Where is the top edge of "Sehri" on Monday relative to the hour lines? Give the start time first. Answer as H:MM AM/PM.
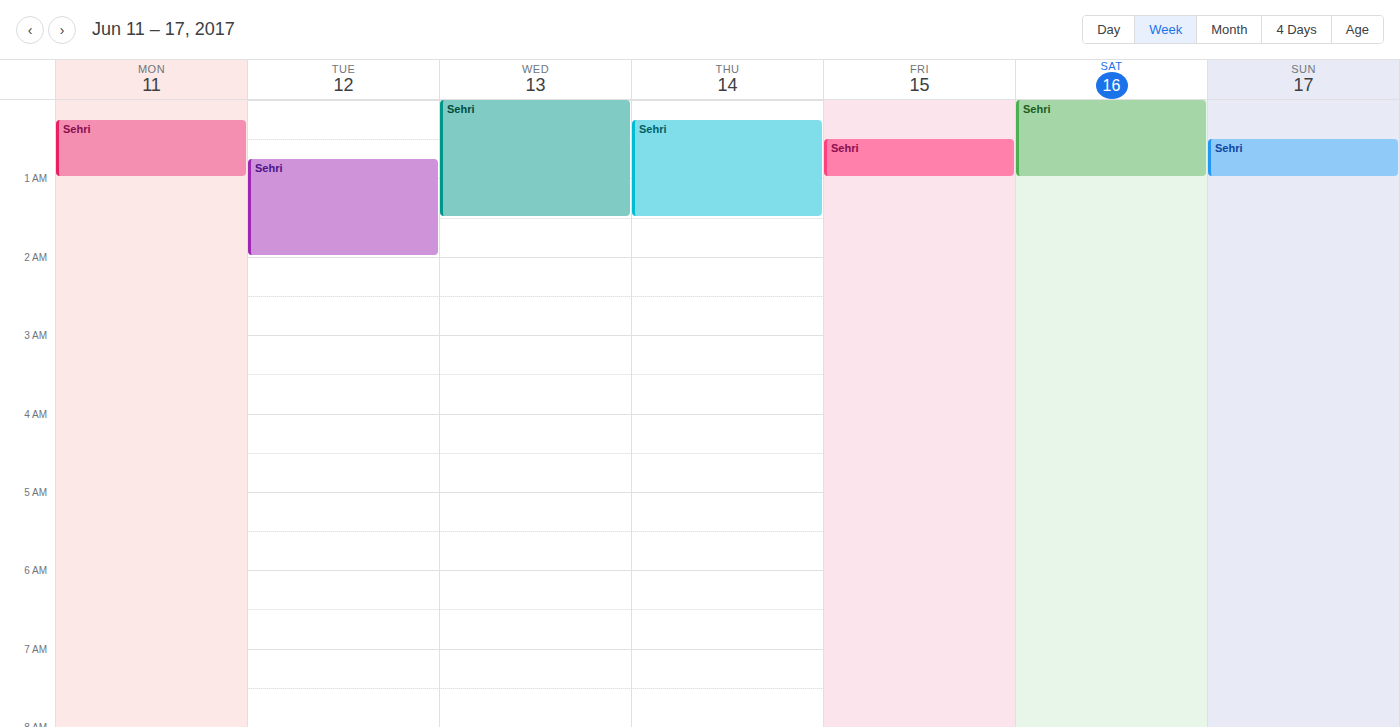
12:15 AM -- neither: a quarter of the way from the 12 AM line to the 1 AM line.